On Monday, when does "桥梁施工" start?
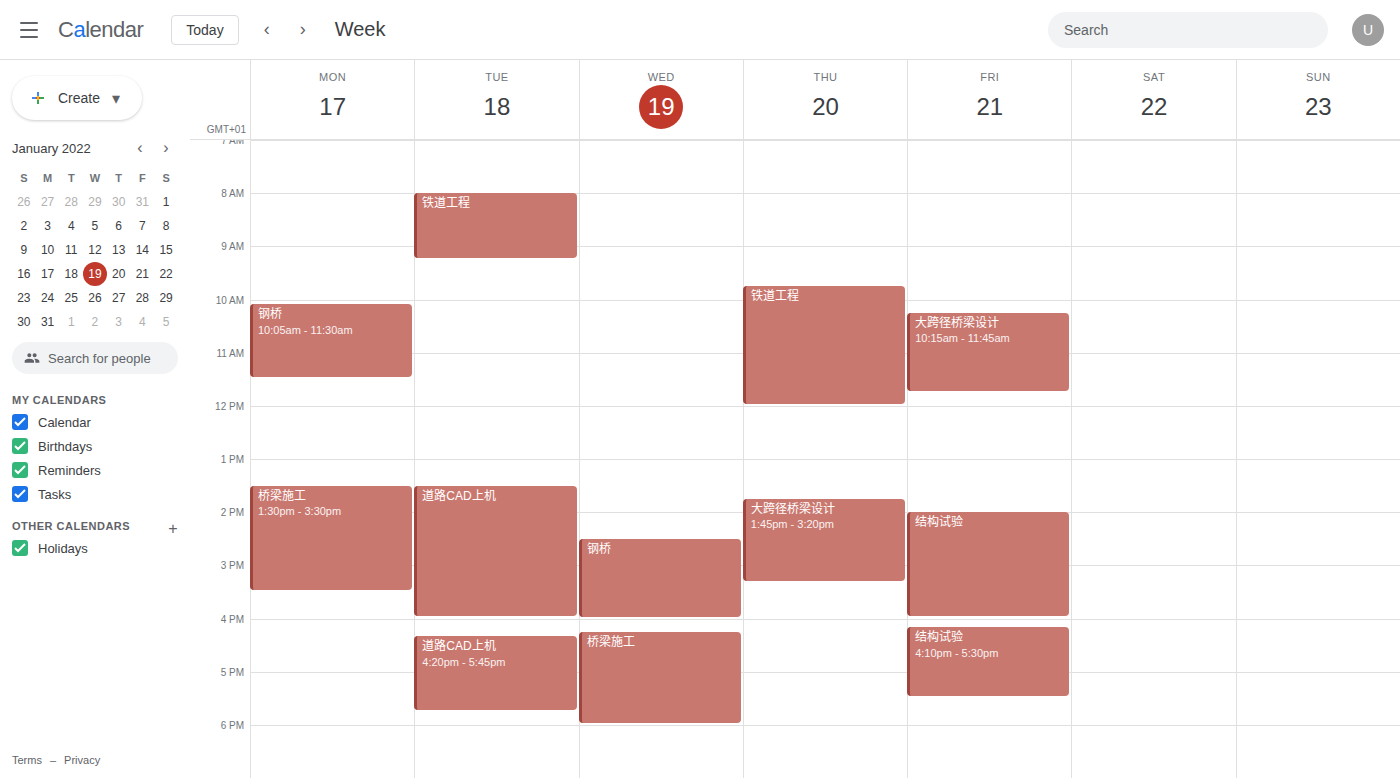
13:30